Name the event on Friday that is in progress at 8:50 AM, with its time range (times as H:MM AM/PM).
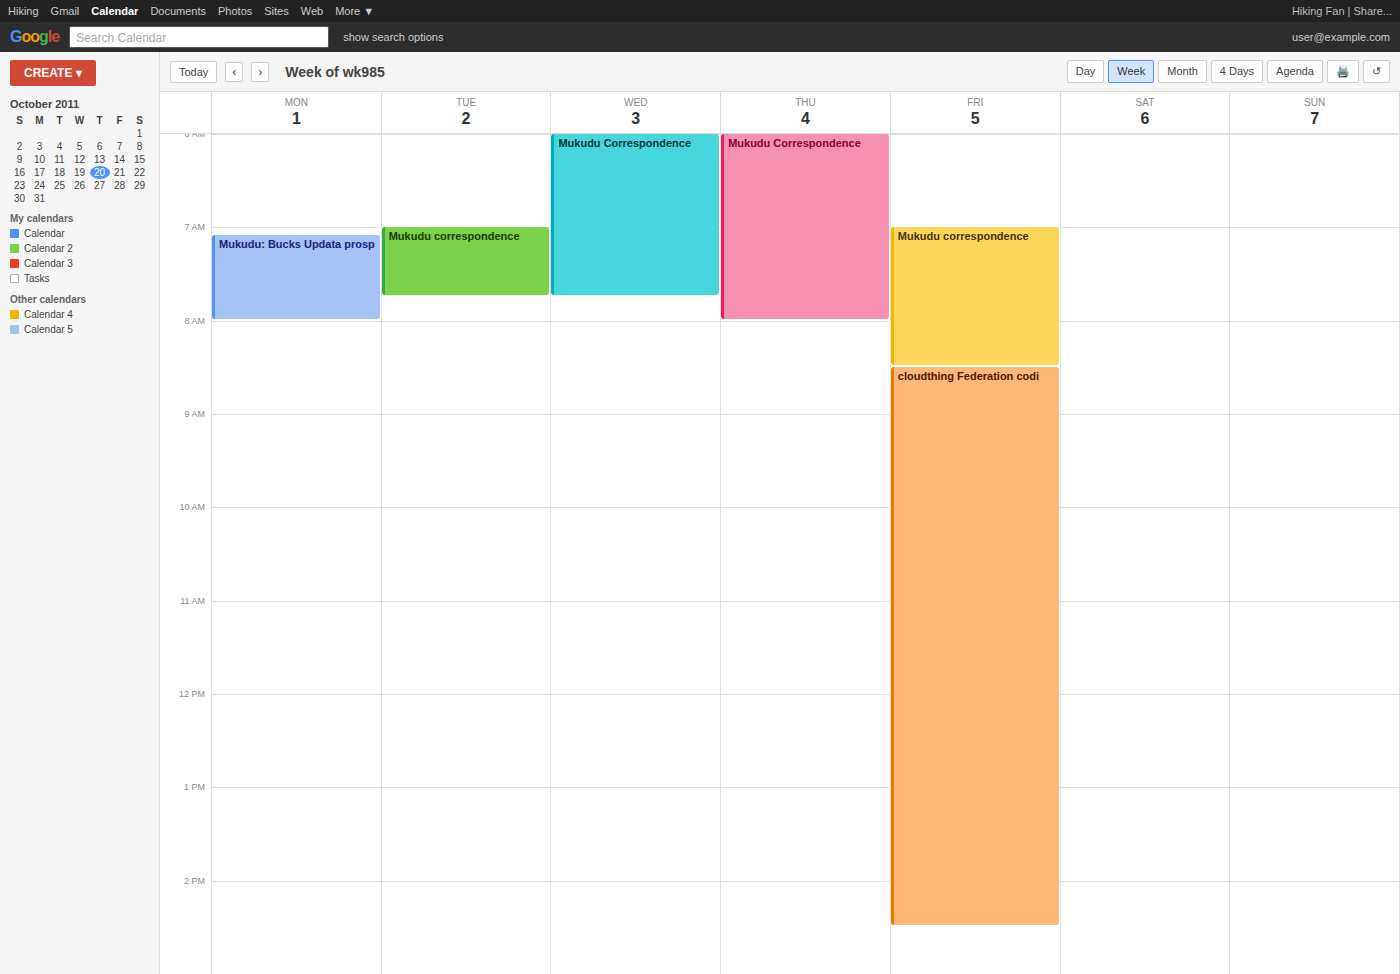
"cloudthing Federation codi", 8:30 AM to 2:30 PM